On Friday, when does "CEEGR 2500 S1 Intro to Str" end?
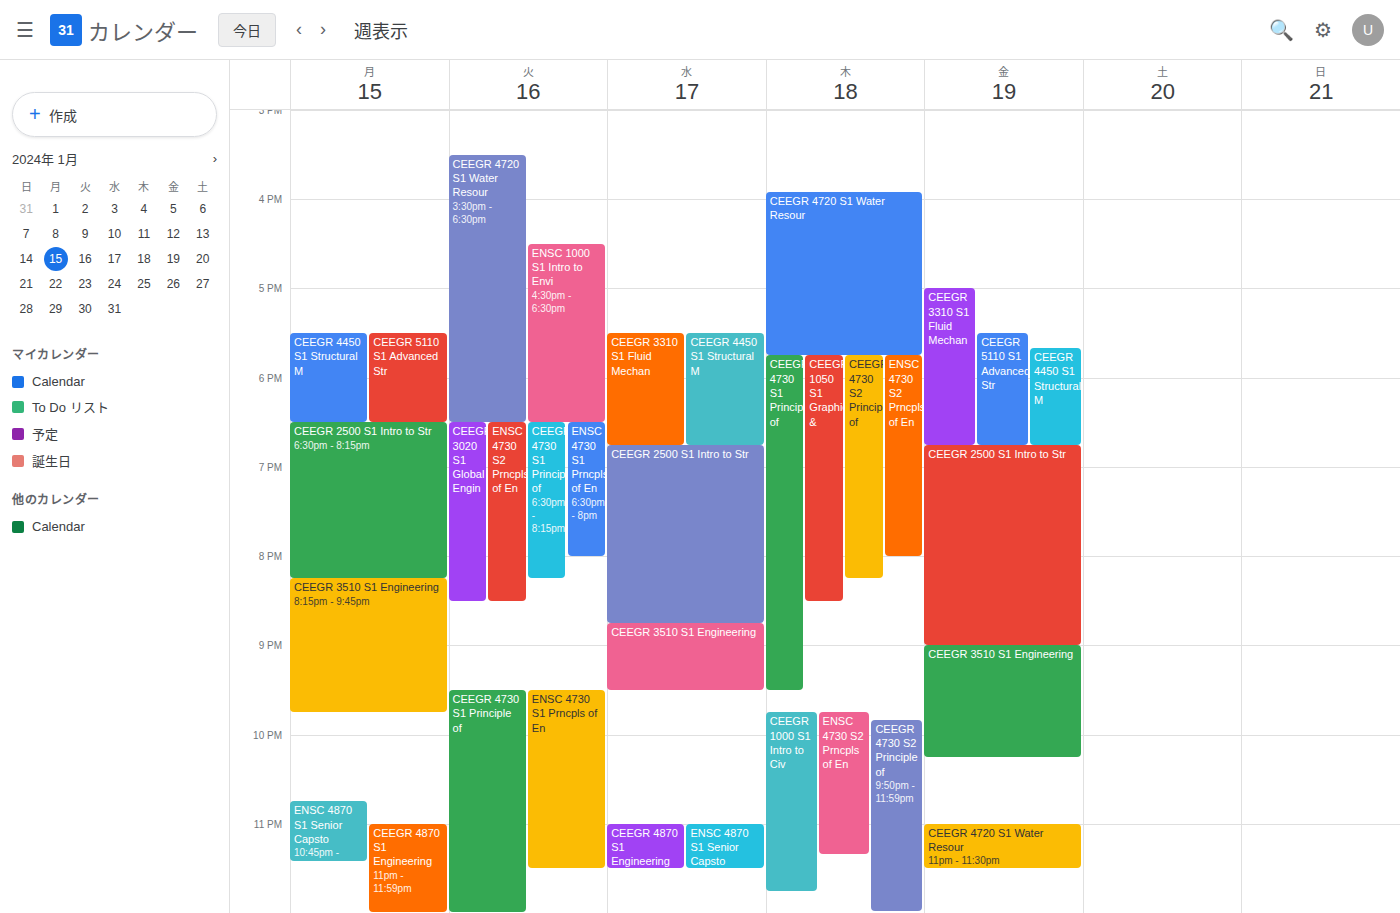
9:00 PM